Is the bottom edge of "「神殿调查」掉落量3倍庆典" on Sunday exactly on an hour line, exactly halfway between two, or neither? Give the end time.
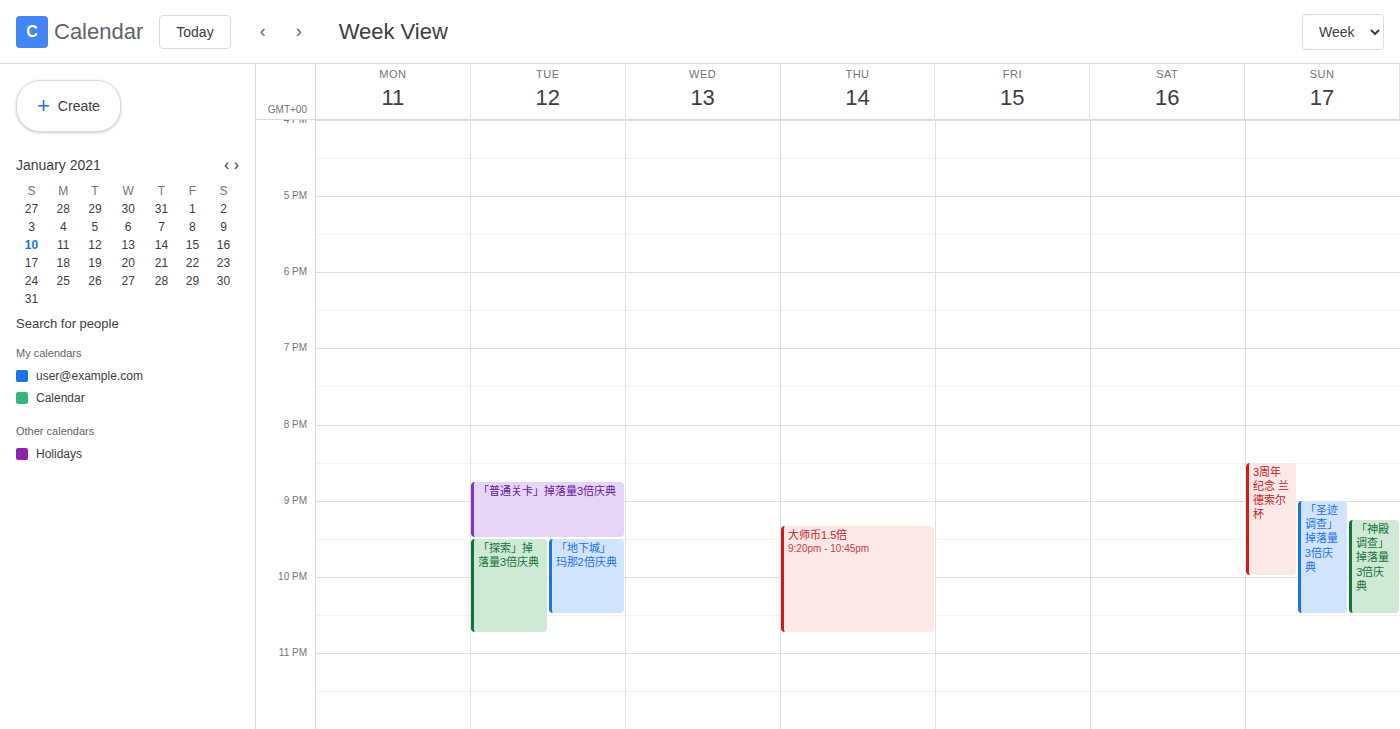
10:30 PM -- halfway between the 10 PM and 11 PM lines.